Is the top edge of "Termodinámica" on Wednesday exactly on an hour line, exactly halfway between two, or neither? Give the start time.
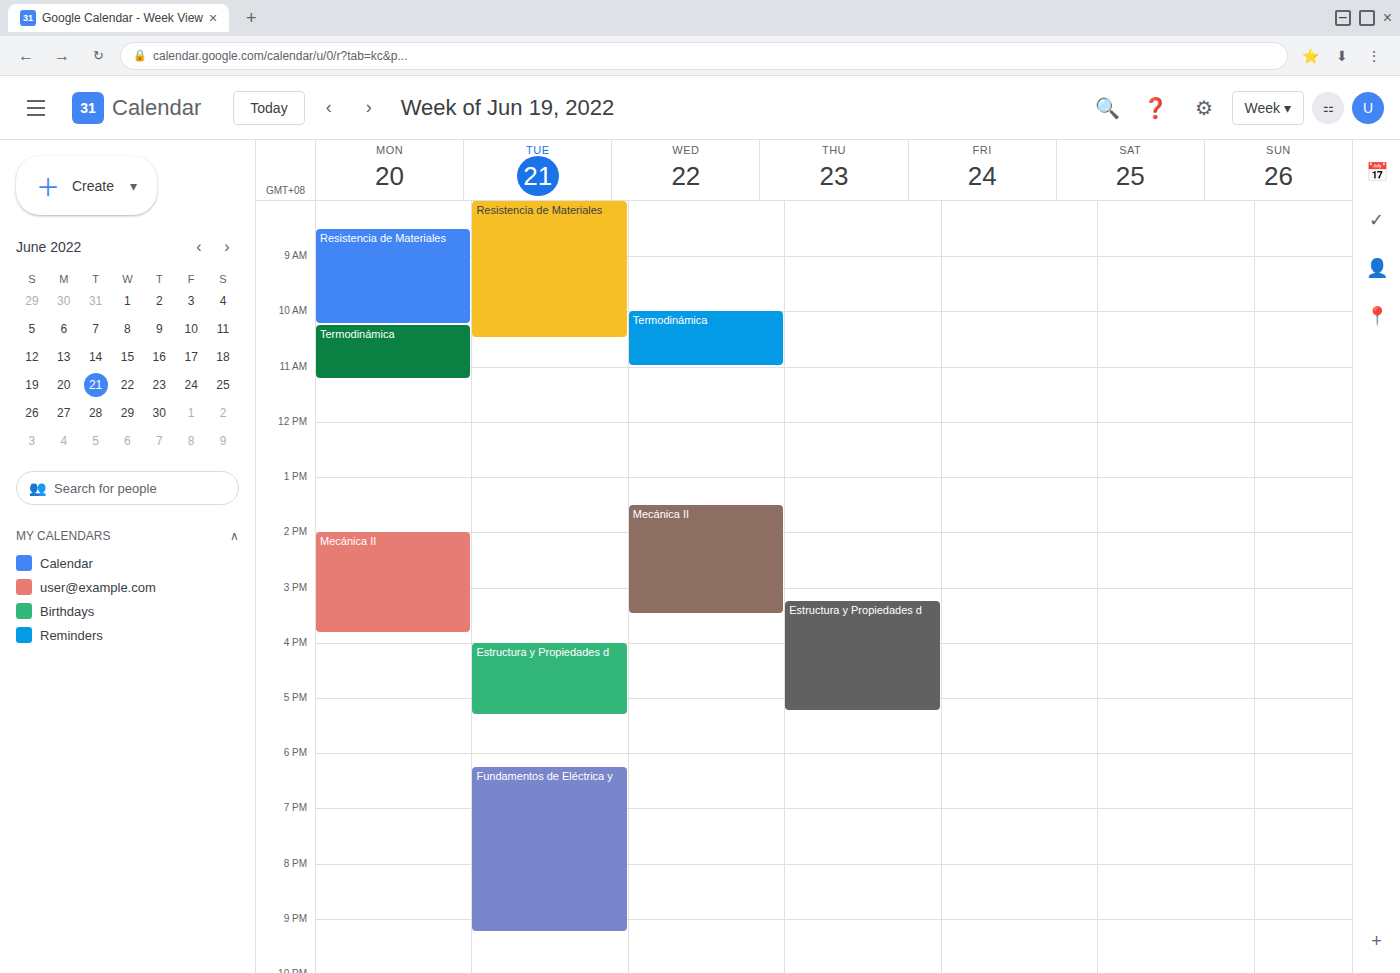
10:00 AM -- exactly on the 10 AM line.